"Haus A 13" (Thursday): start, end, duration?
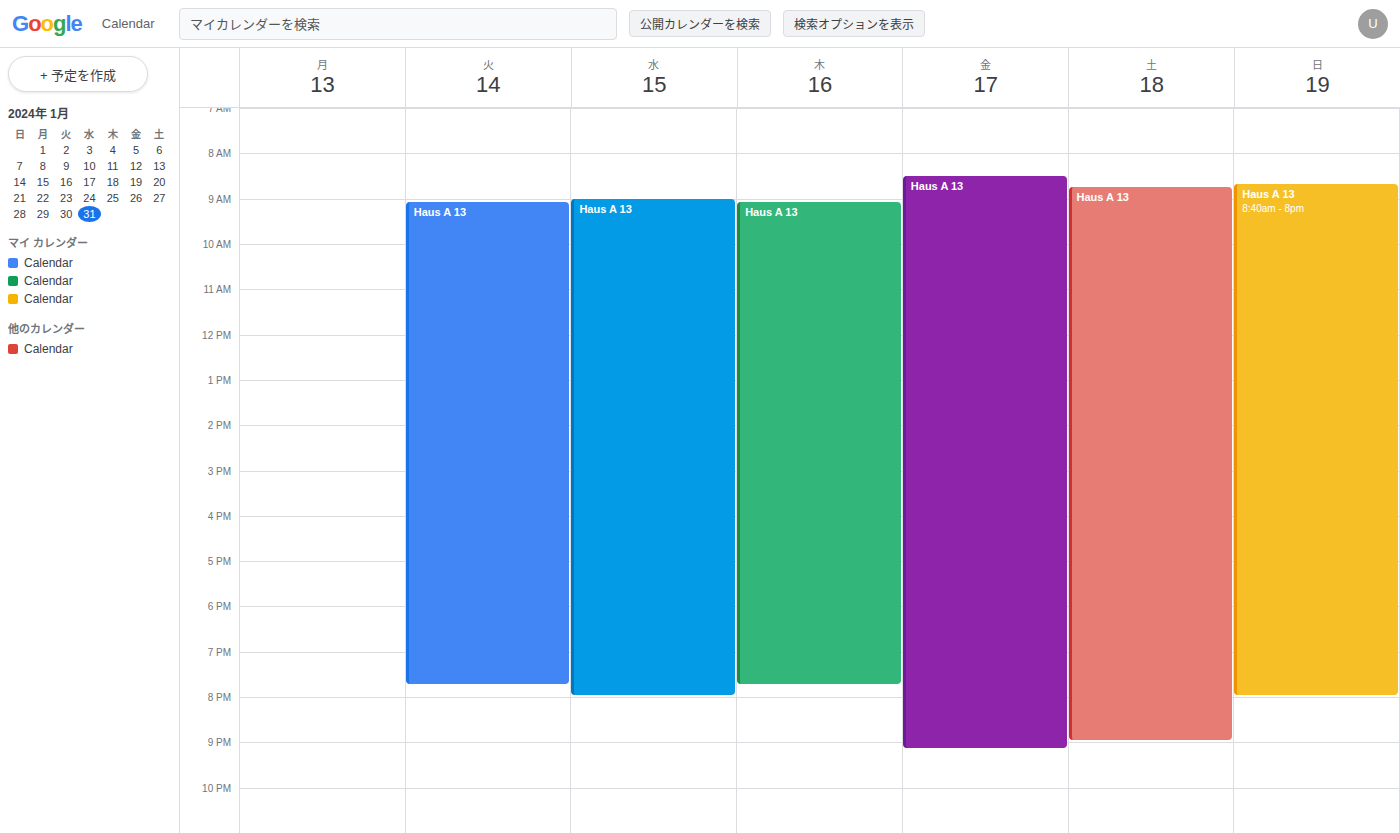
9:05 AM to 7:45 PM, 10 hours 40 minutes